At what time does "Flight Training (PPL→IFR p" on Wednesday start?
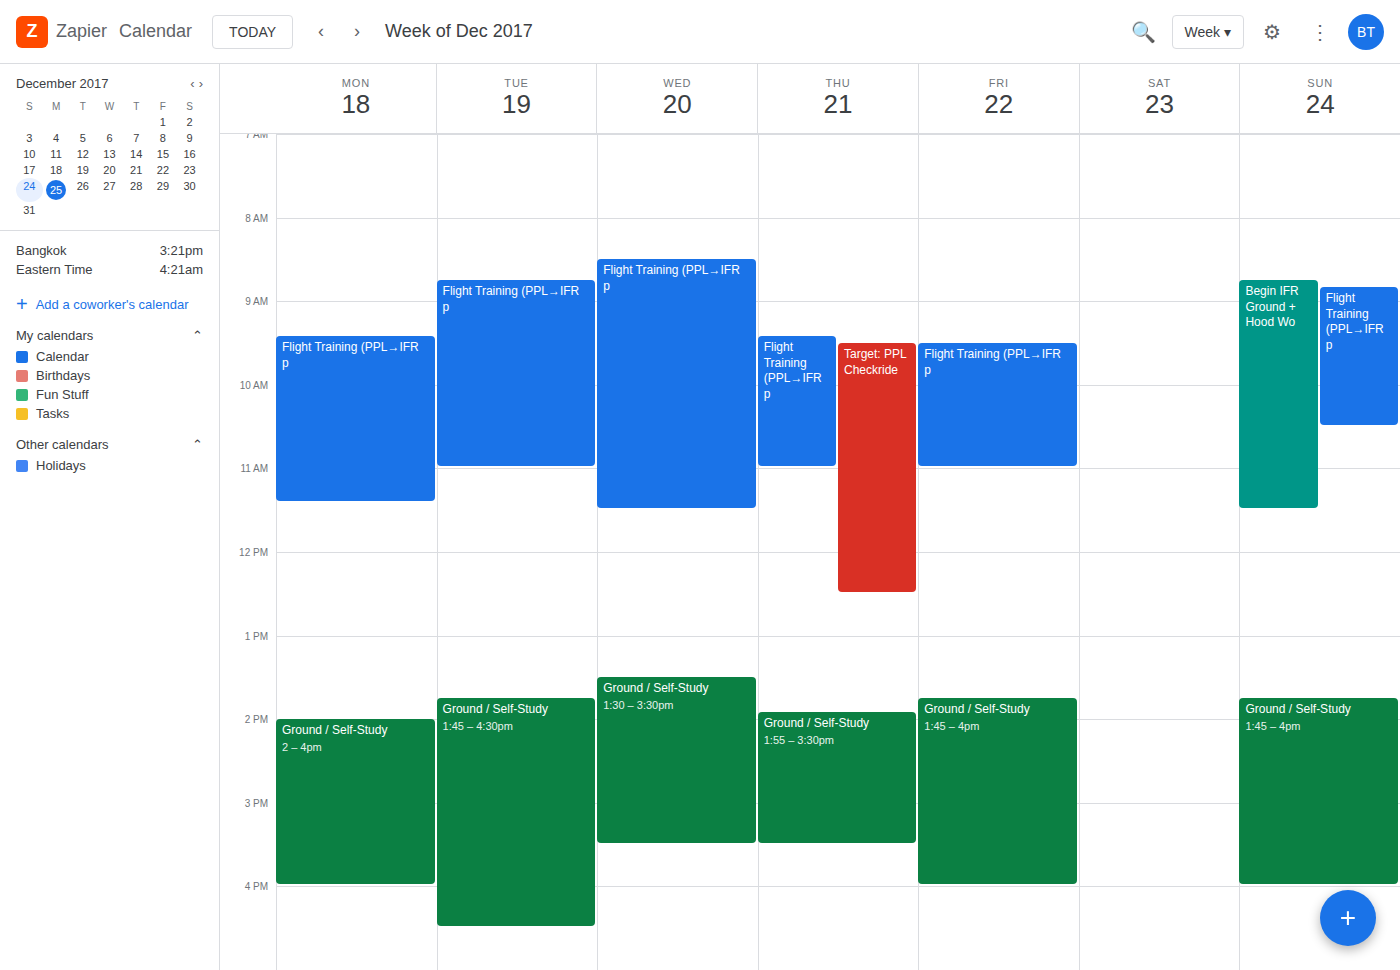
8:30 AM